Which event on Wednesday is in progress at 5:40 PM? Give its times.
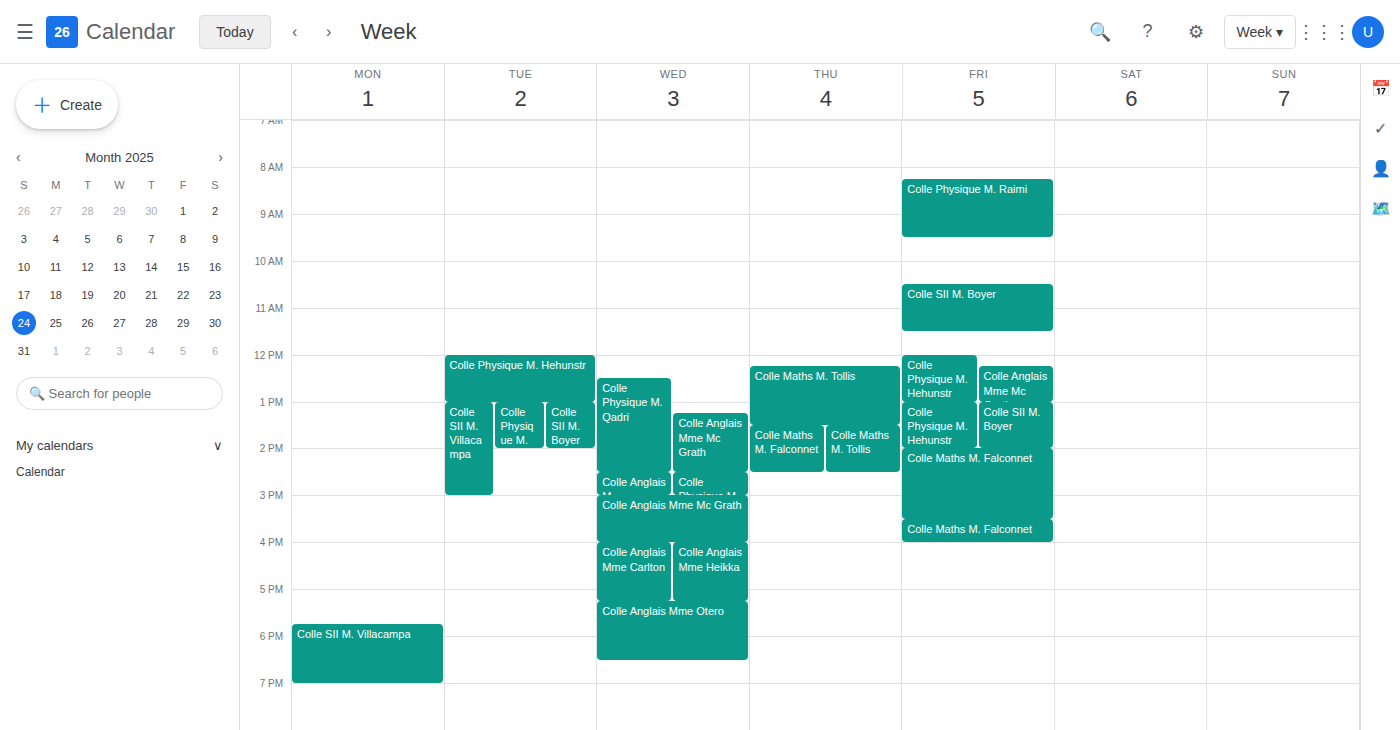
"Colle Anglais Mme Otero", 5:15 PM to 6:30 PM